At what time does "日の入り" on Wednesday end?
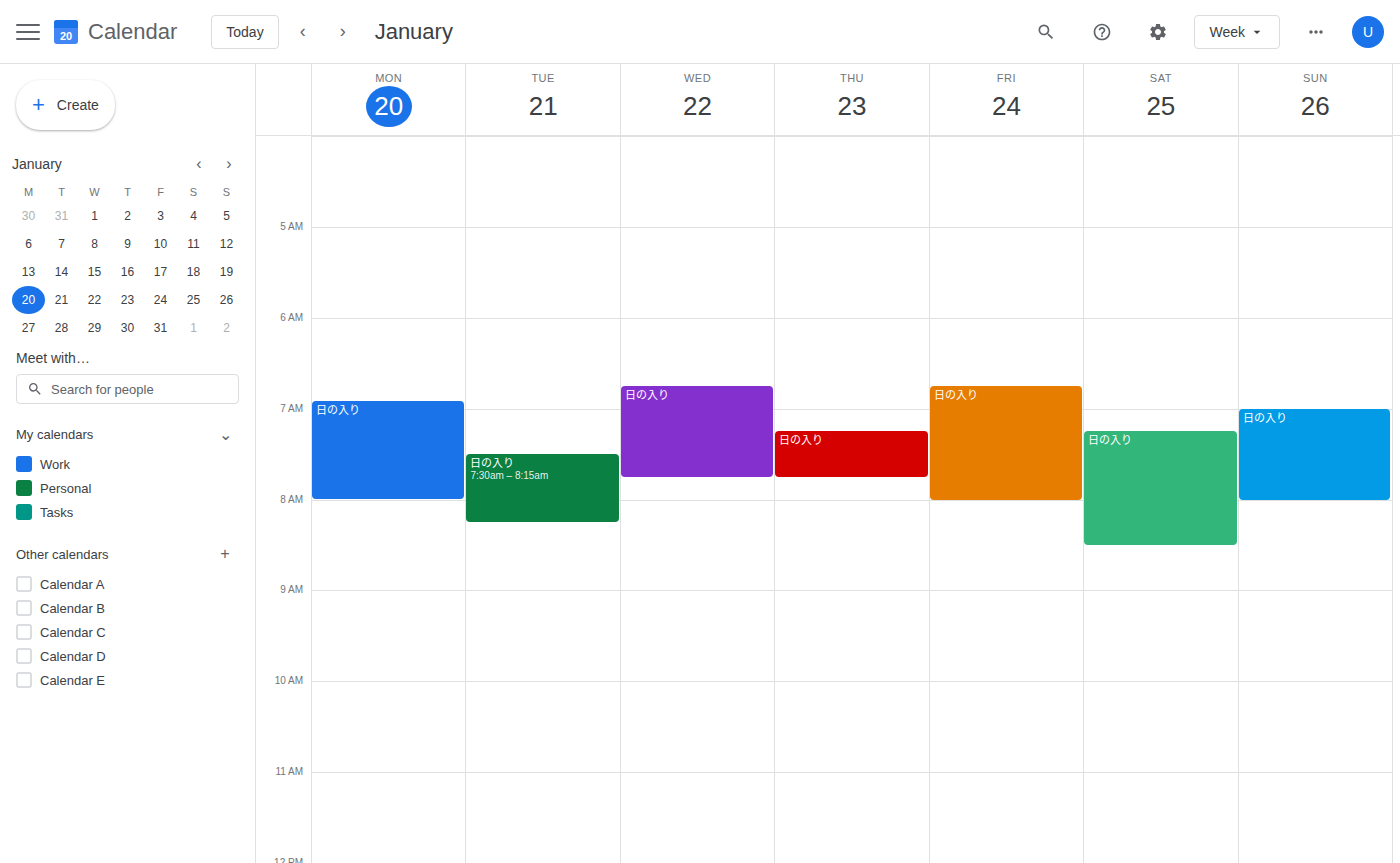
7:45 AM